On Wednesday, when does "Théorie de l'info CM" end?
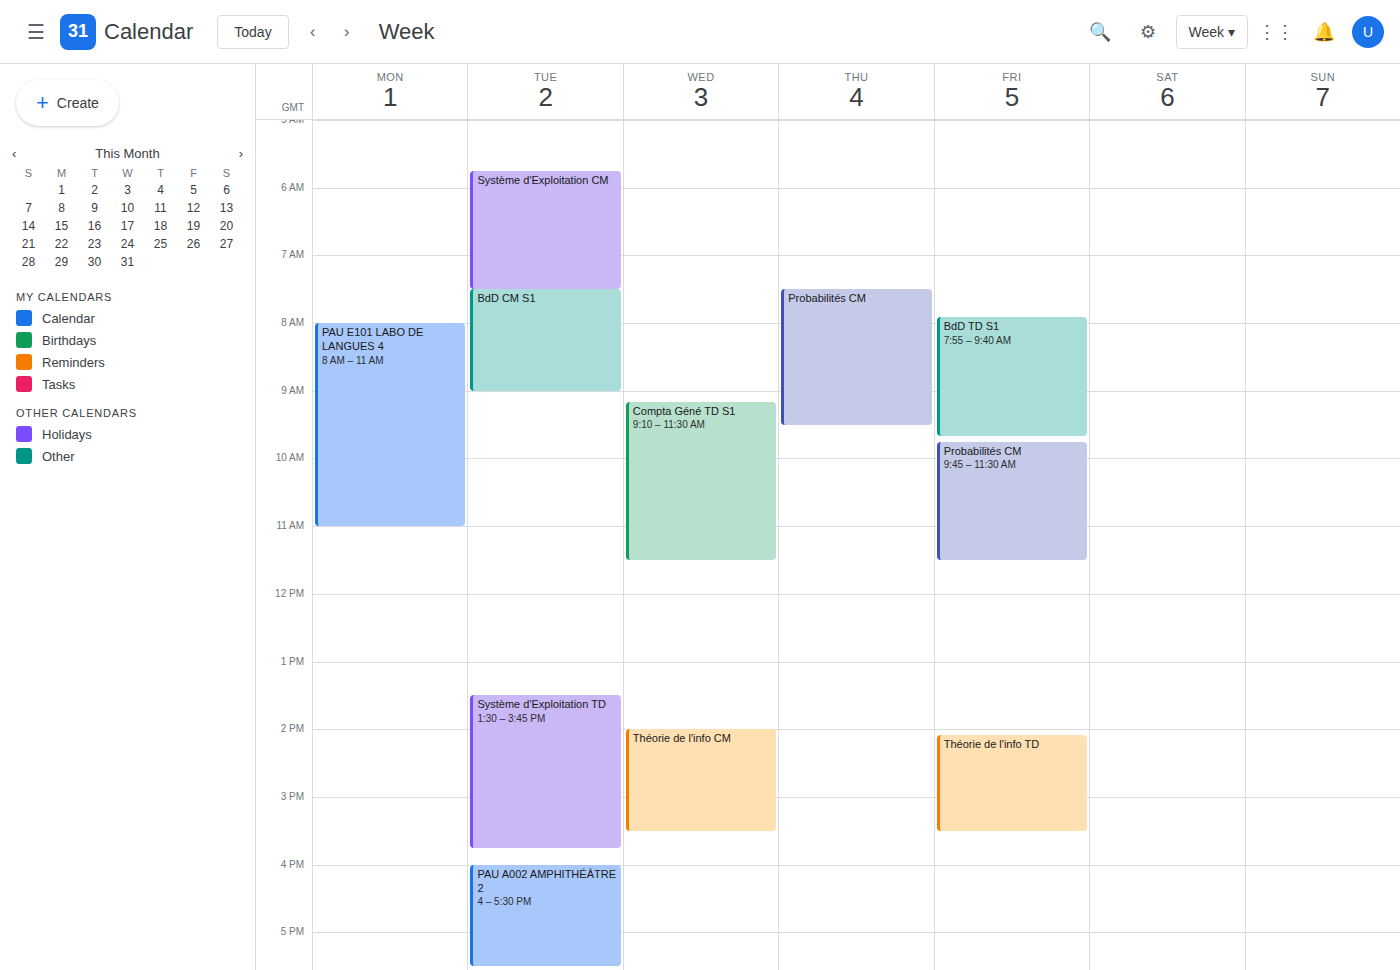
3:30 PM